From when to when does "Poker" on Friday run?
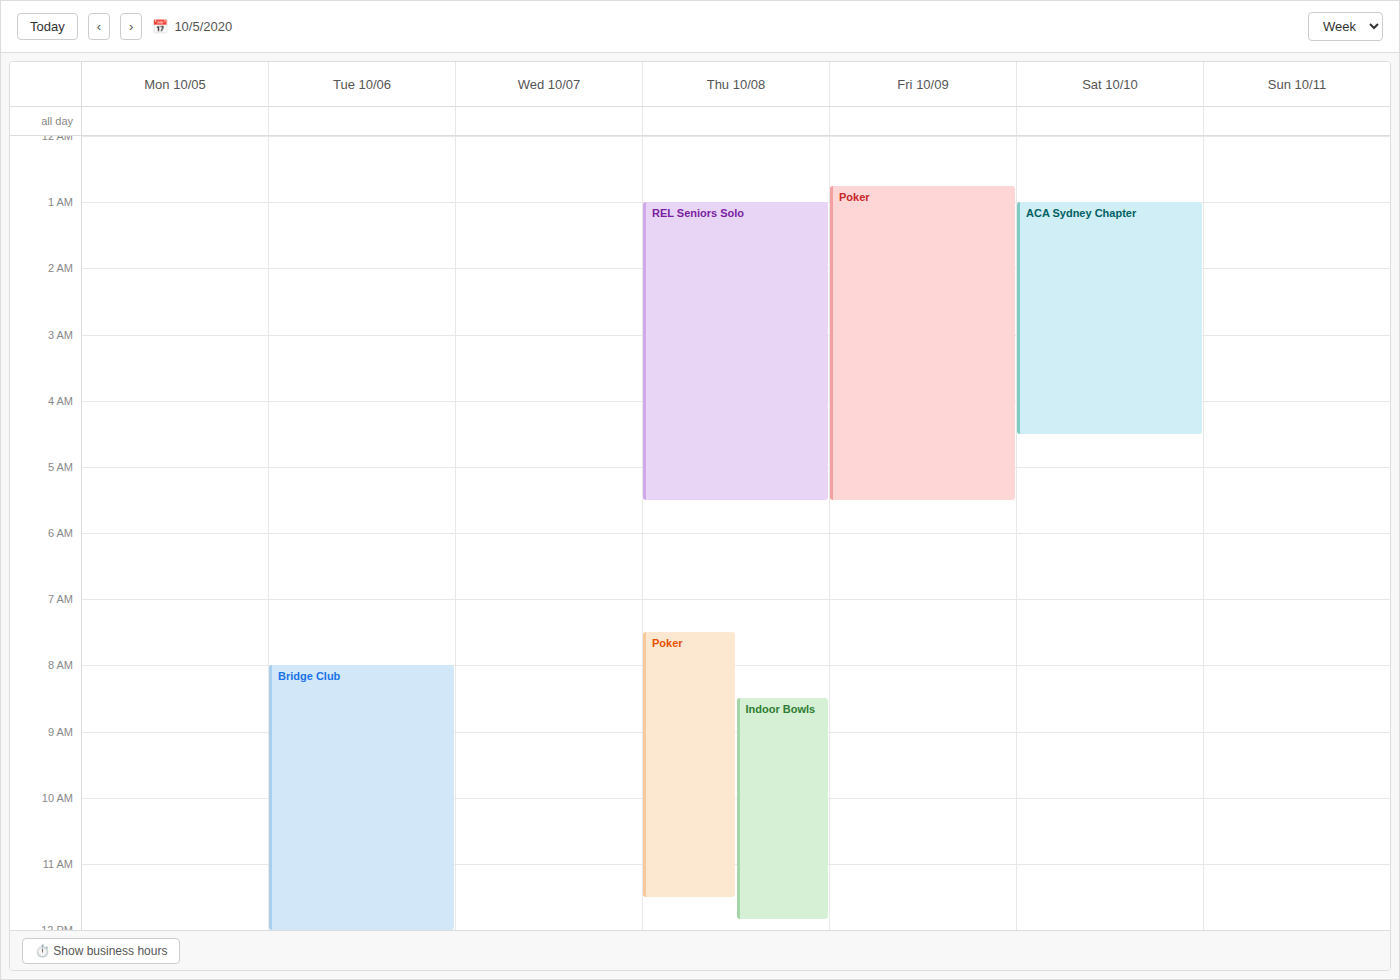
12:45 AM to 5:30 AM